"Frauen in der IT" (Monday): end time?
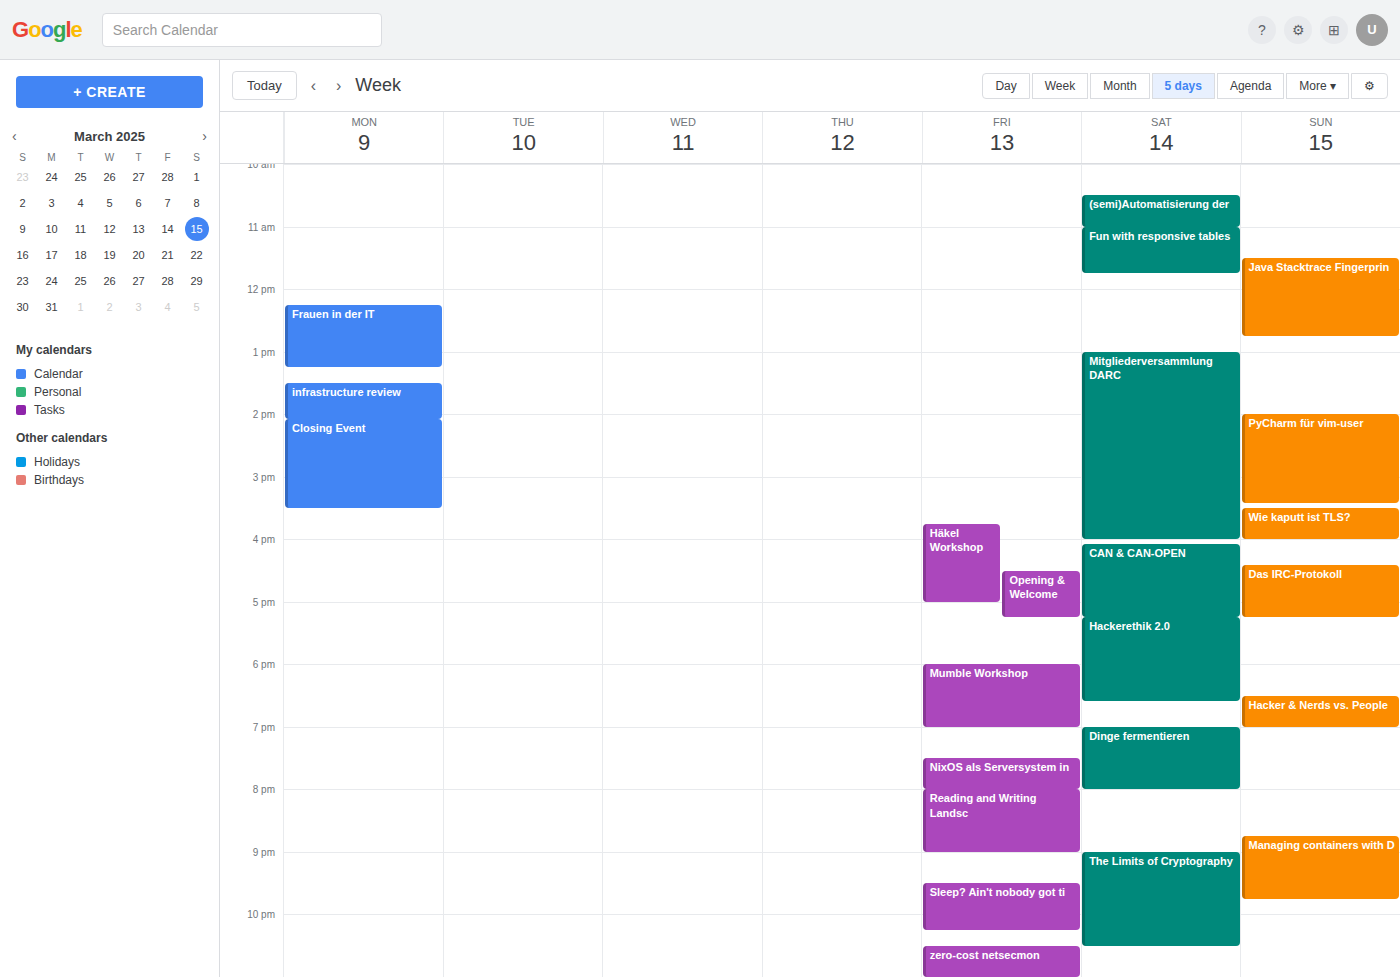
1:15 PM